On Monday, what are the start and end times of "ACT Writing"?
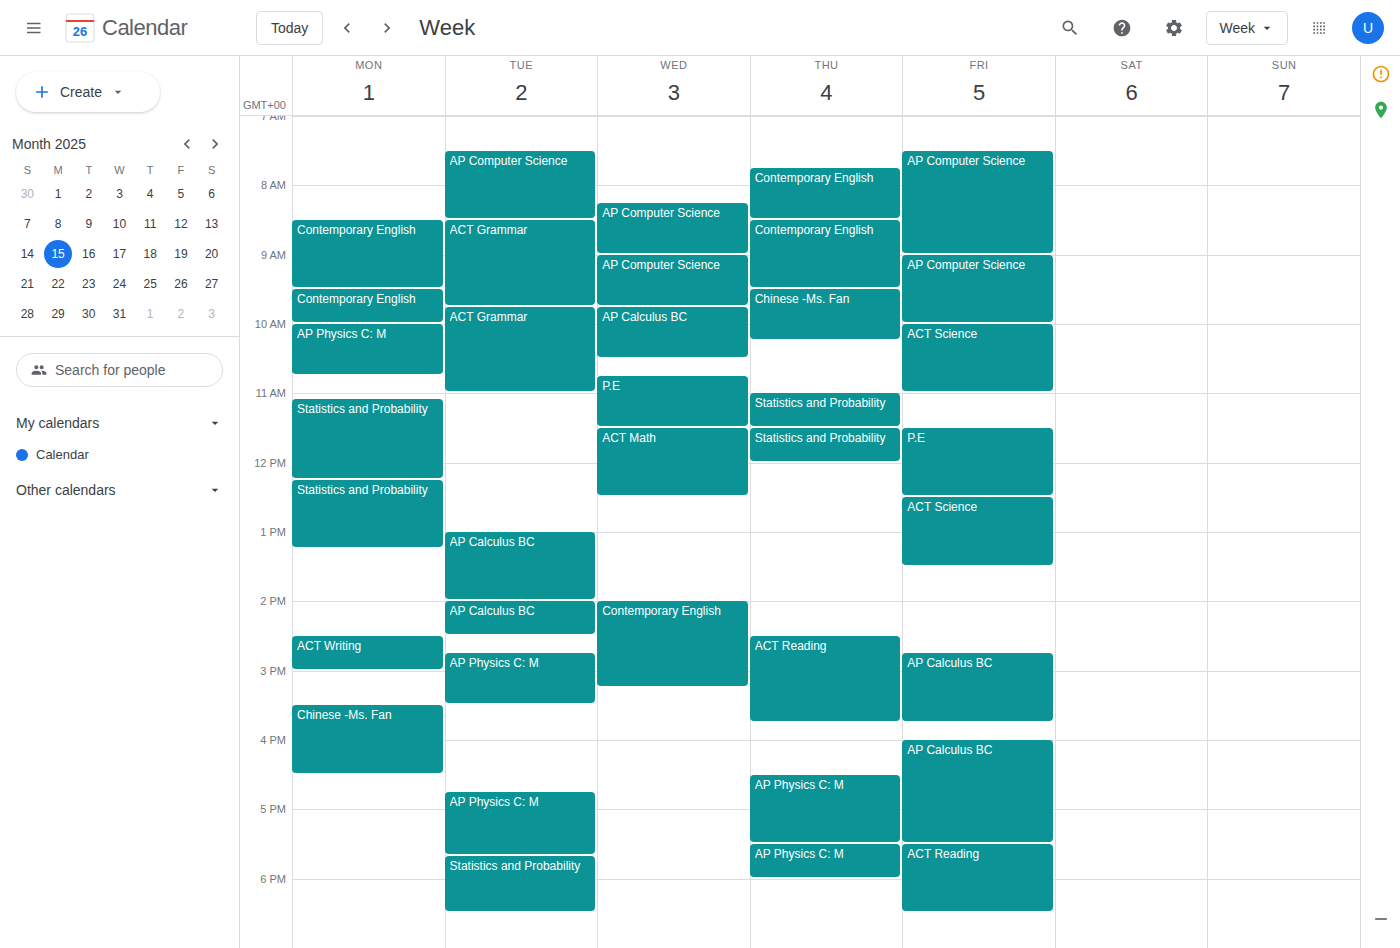
2:30 PM to 3:00 PM